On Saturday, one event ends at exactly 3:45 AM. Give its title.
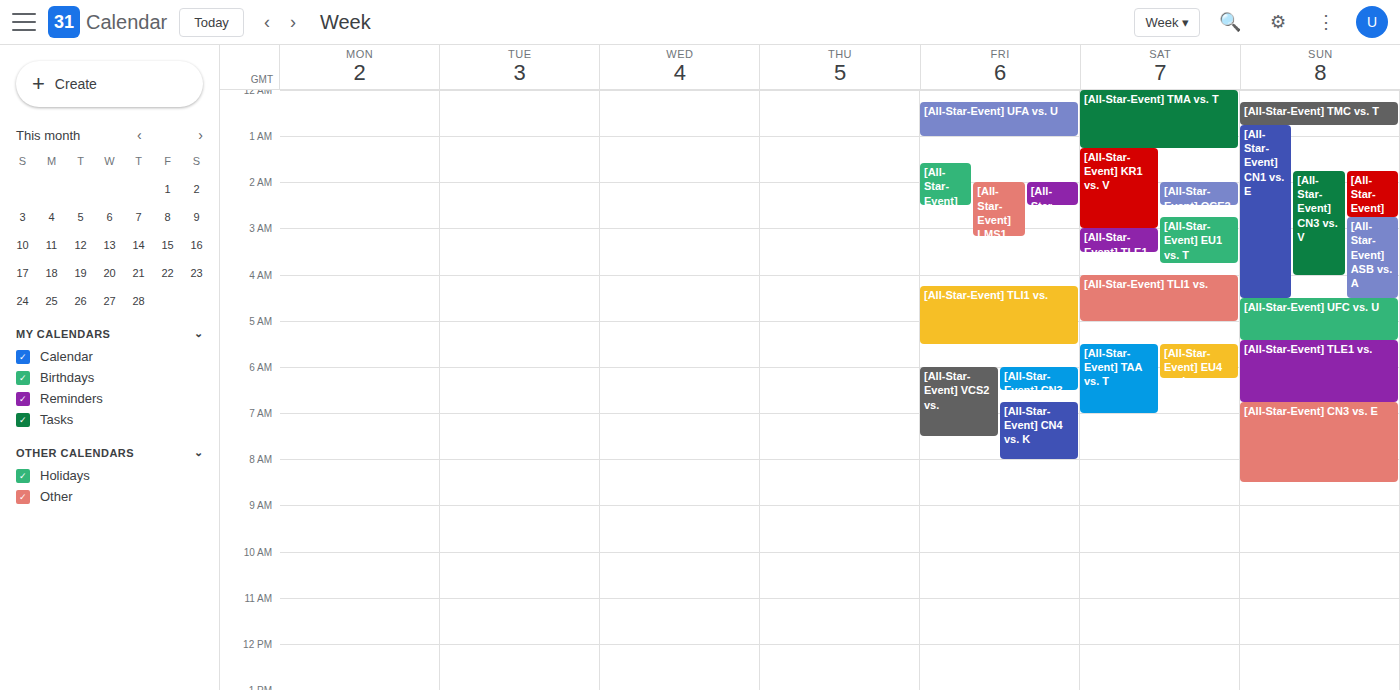
"[All-Star-Event] EU1 vs. T"